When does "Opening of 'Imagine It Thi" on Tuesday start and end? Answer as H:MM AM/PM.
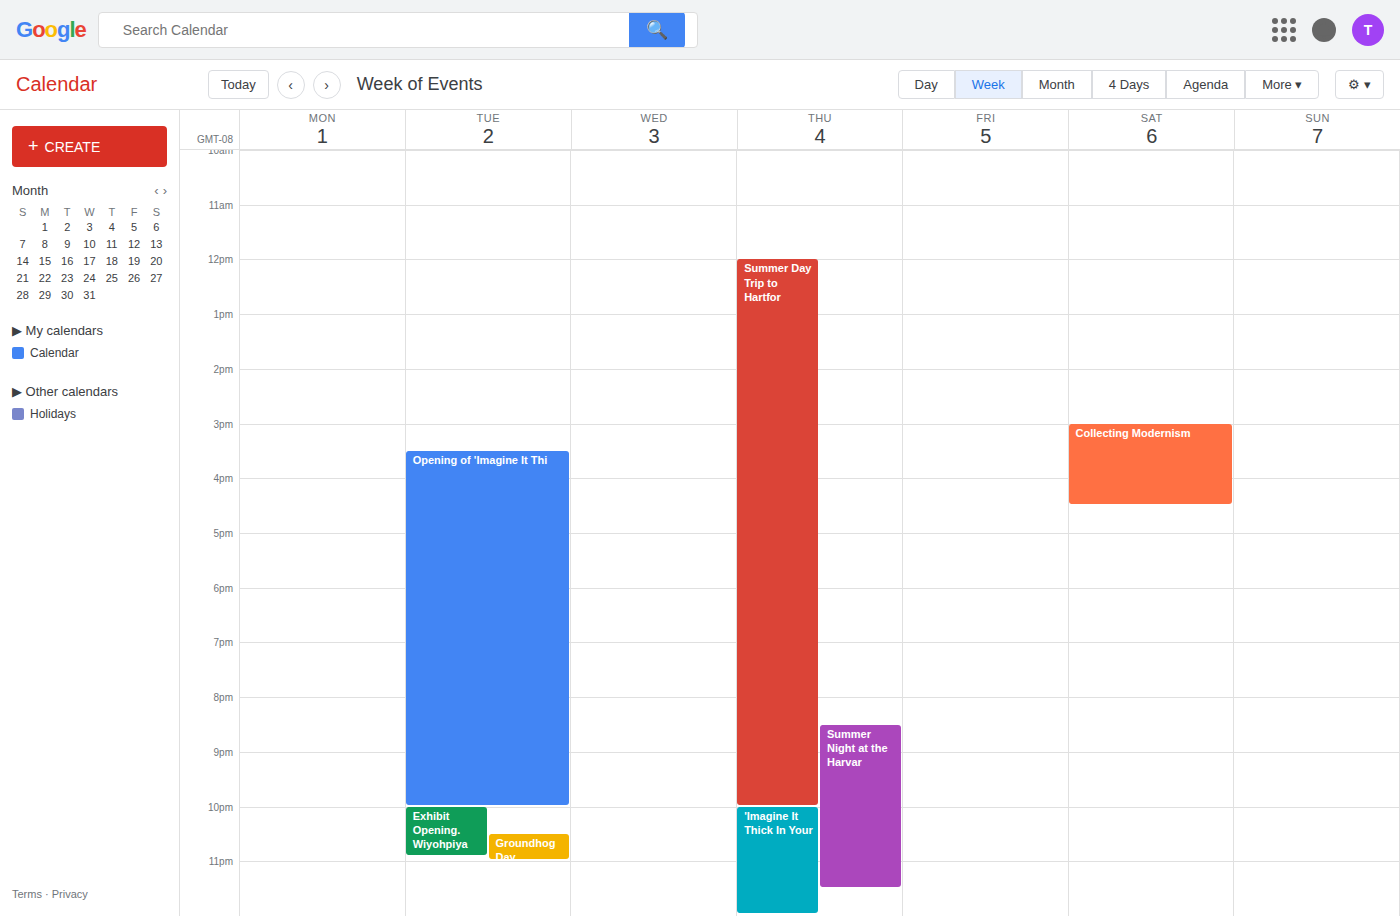
3:30 PM to 10:00 PM